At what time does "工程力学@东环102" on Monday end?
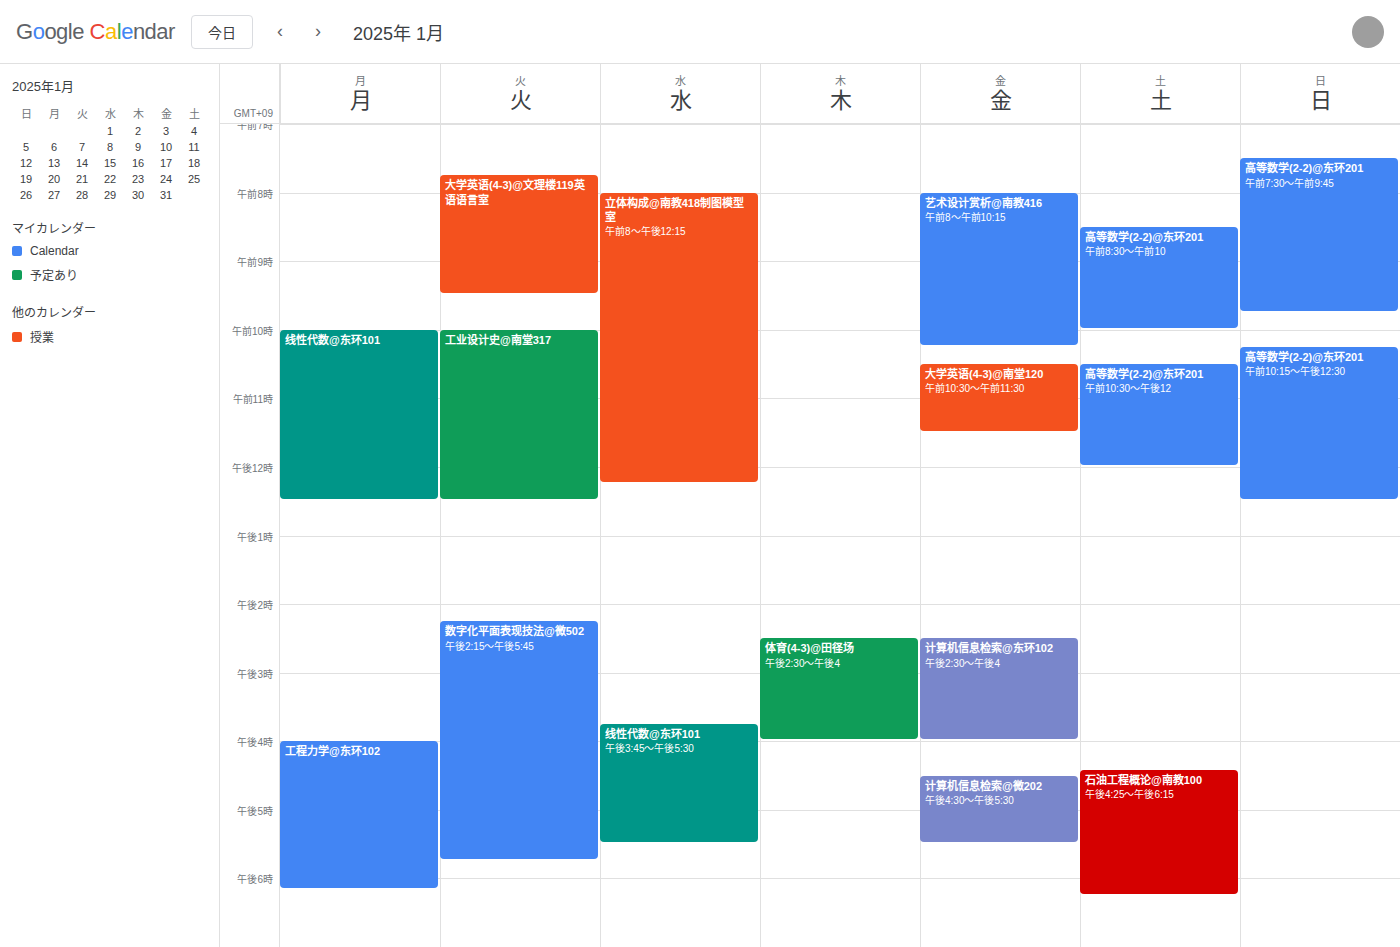
6:10 PM